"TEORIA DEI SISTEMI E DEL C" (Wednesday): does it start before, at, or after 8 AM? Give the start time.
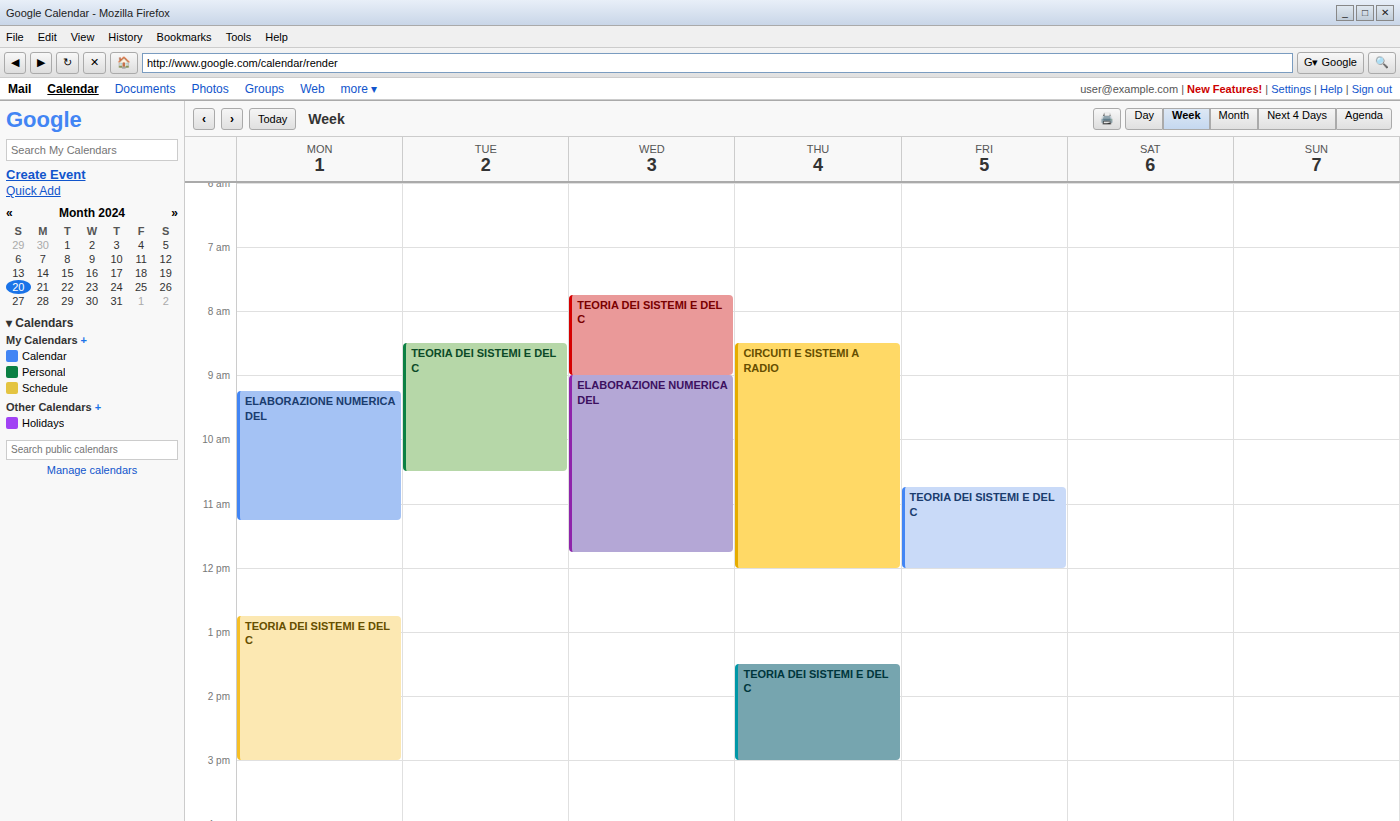
7:45 AM -- before 8 AM, 15 minutes above the 8 AM line.